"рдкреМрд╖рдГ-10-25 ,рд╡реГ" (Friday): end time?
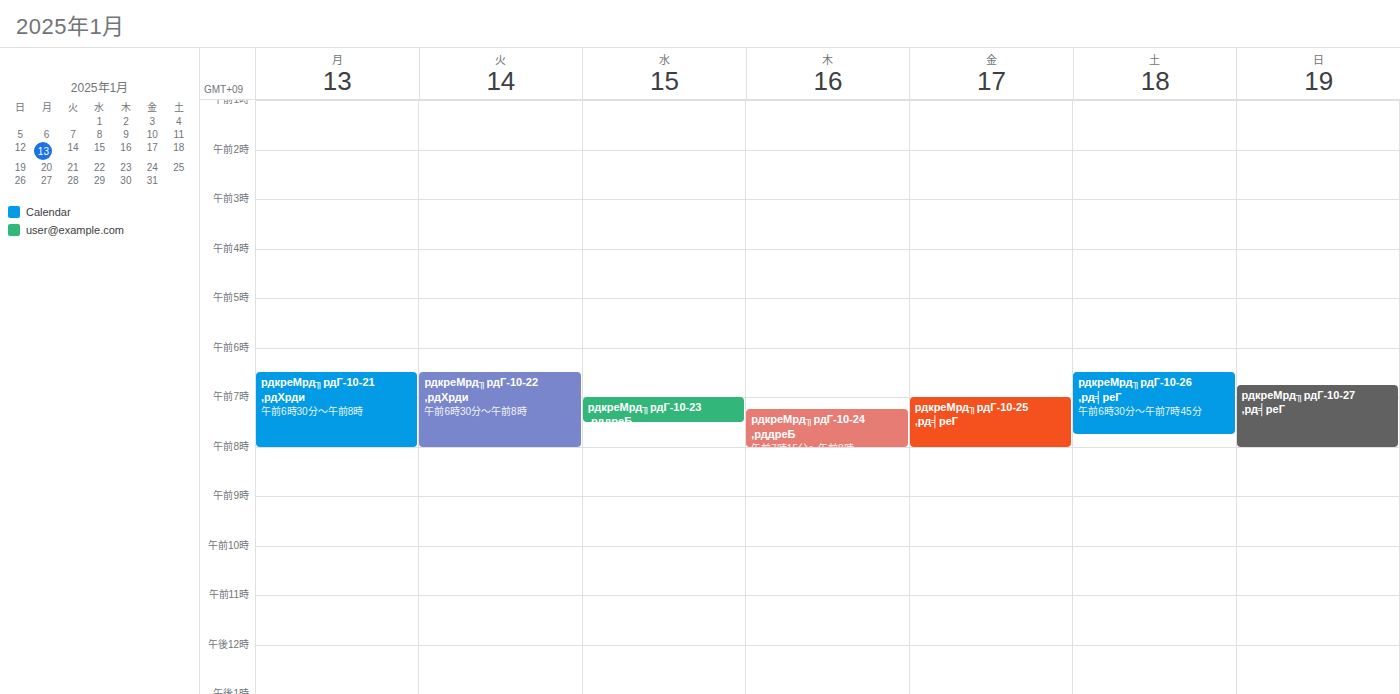
8:00 AM